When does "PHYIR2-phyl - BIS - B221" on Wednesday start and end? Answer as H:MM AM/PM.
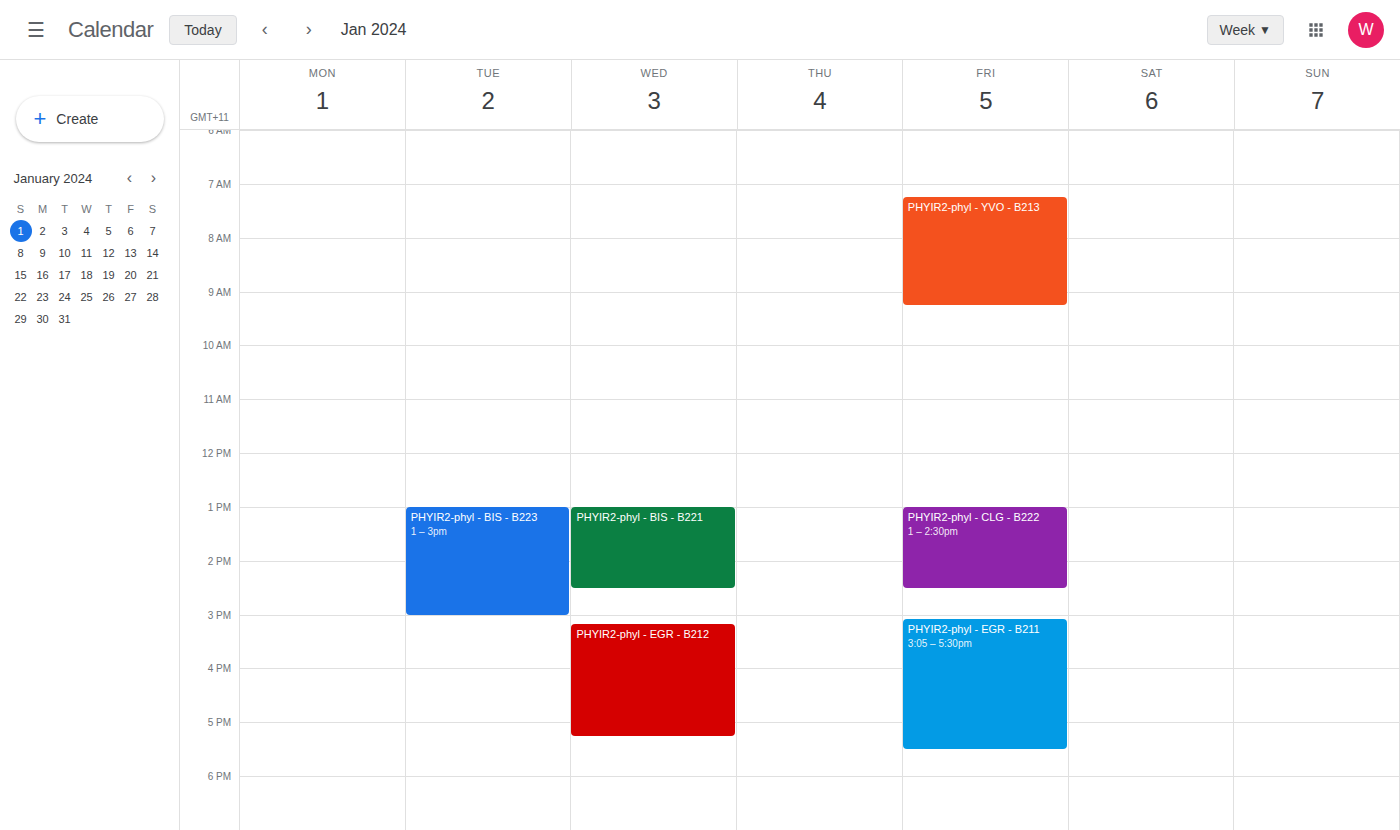
1:00 PM to 2:30 PM